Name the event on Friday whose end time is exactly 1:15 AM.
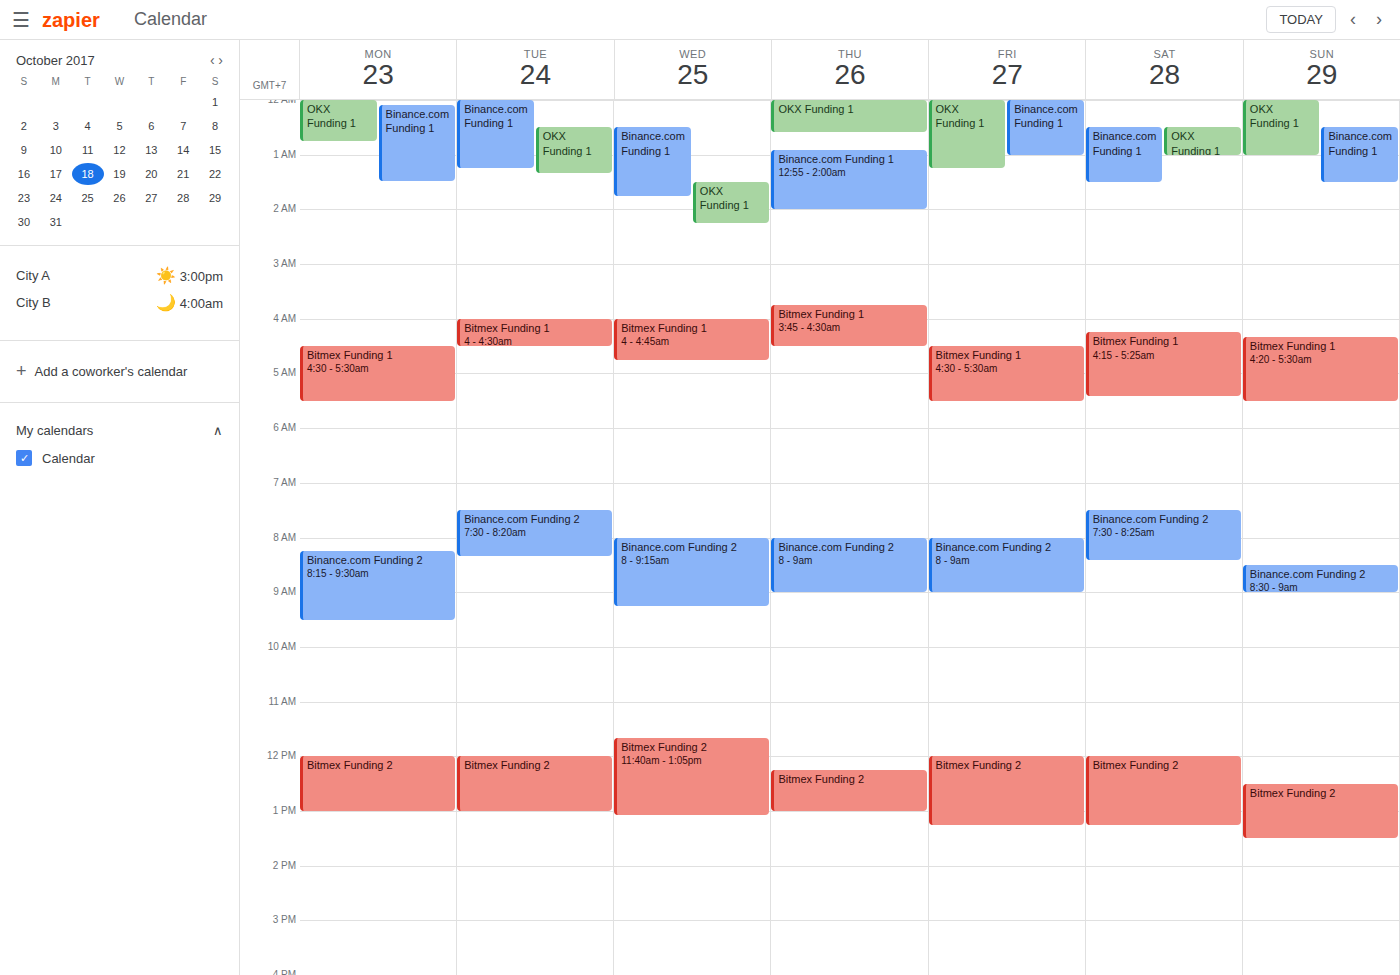
"OKX Funding 1"